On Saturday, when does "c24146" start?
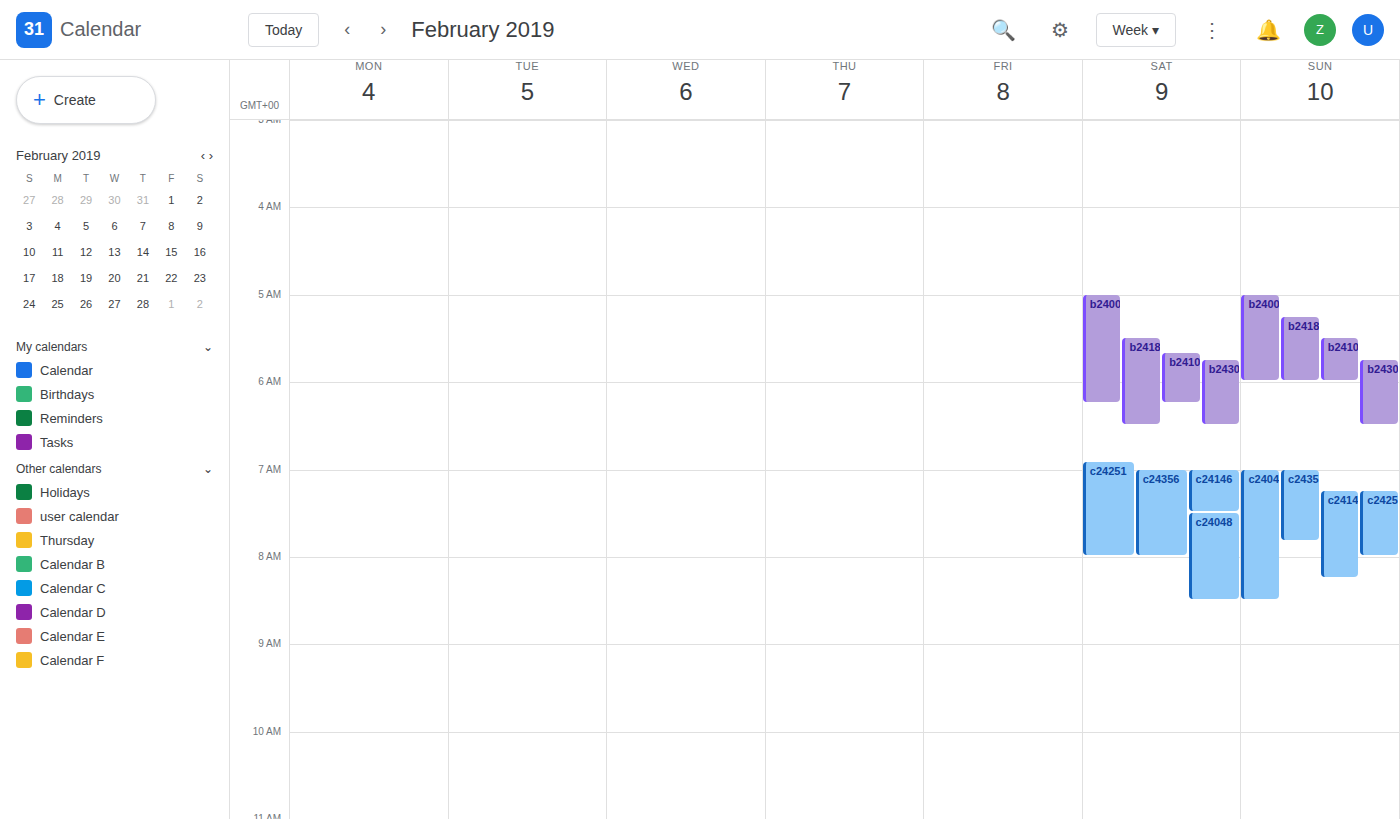
7:00 AM